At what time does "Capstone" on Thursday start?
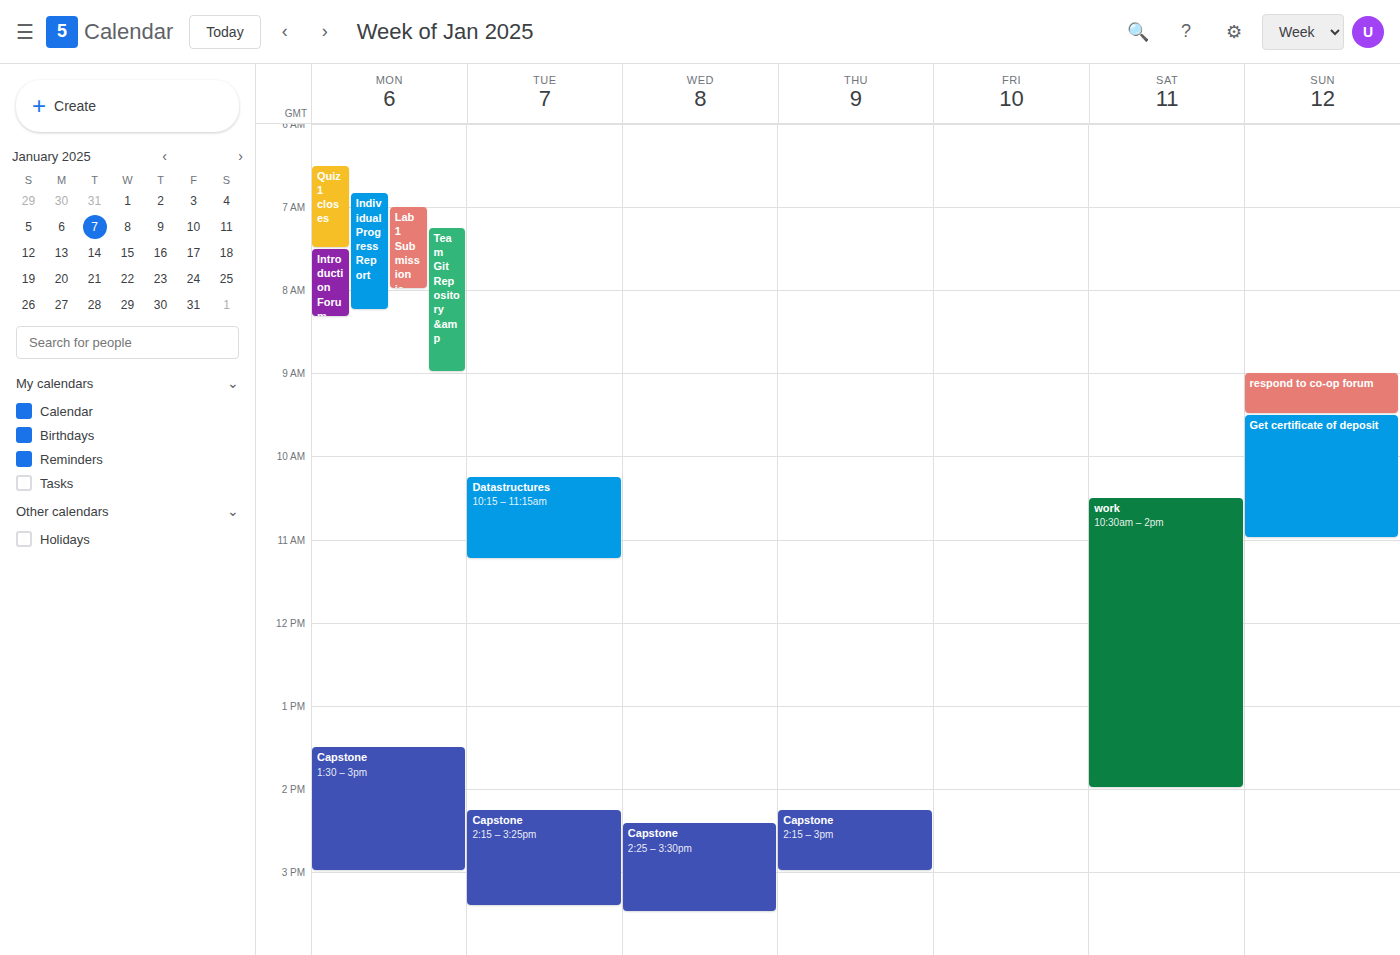
2:15 PM